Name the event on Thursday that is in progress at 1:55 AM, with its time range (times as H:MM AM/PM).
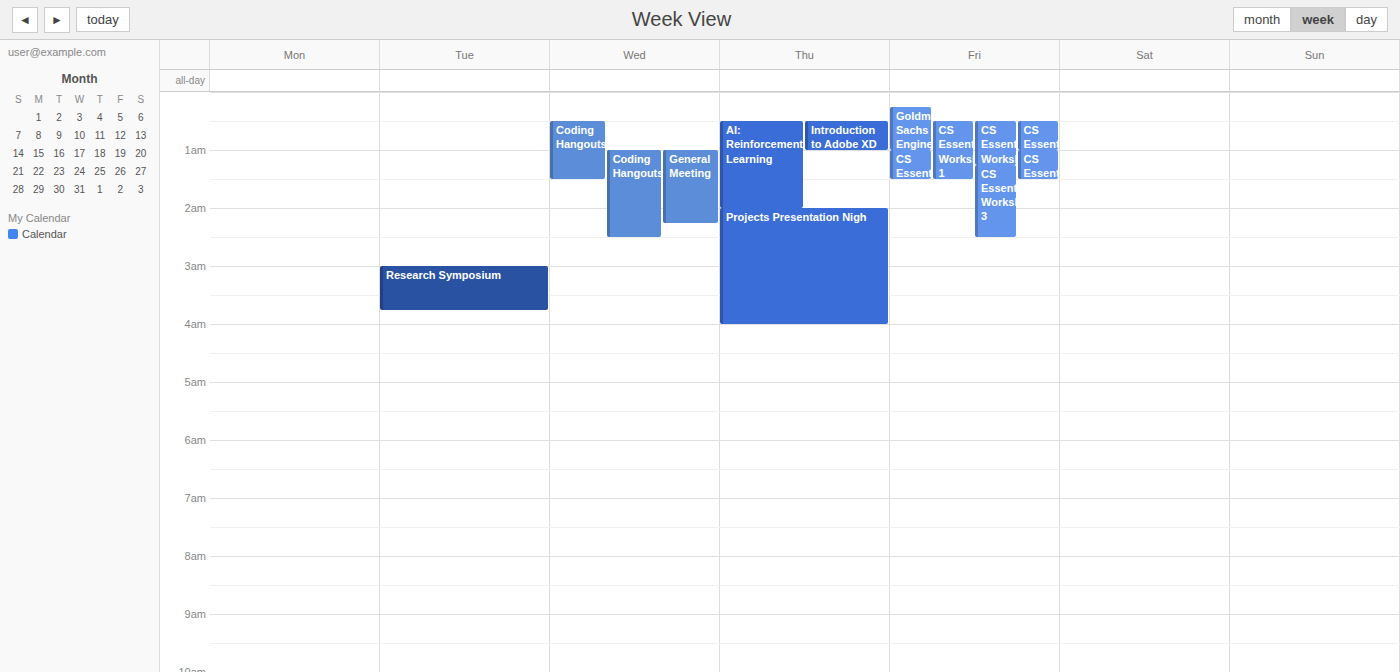
"AI: Reinforcement Learning", 12:30 AM to 2:00 AM